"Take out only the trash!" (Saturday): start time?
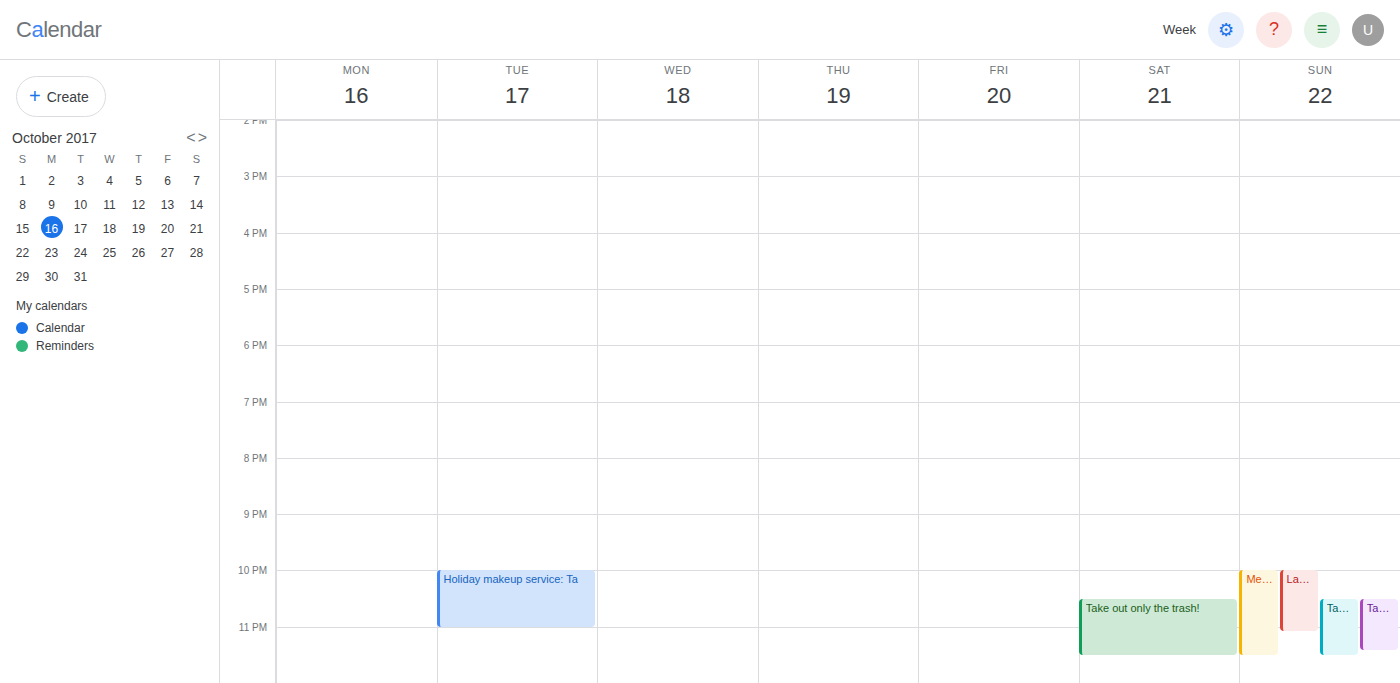
10:30 PM